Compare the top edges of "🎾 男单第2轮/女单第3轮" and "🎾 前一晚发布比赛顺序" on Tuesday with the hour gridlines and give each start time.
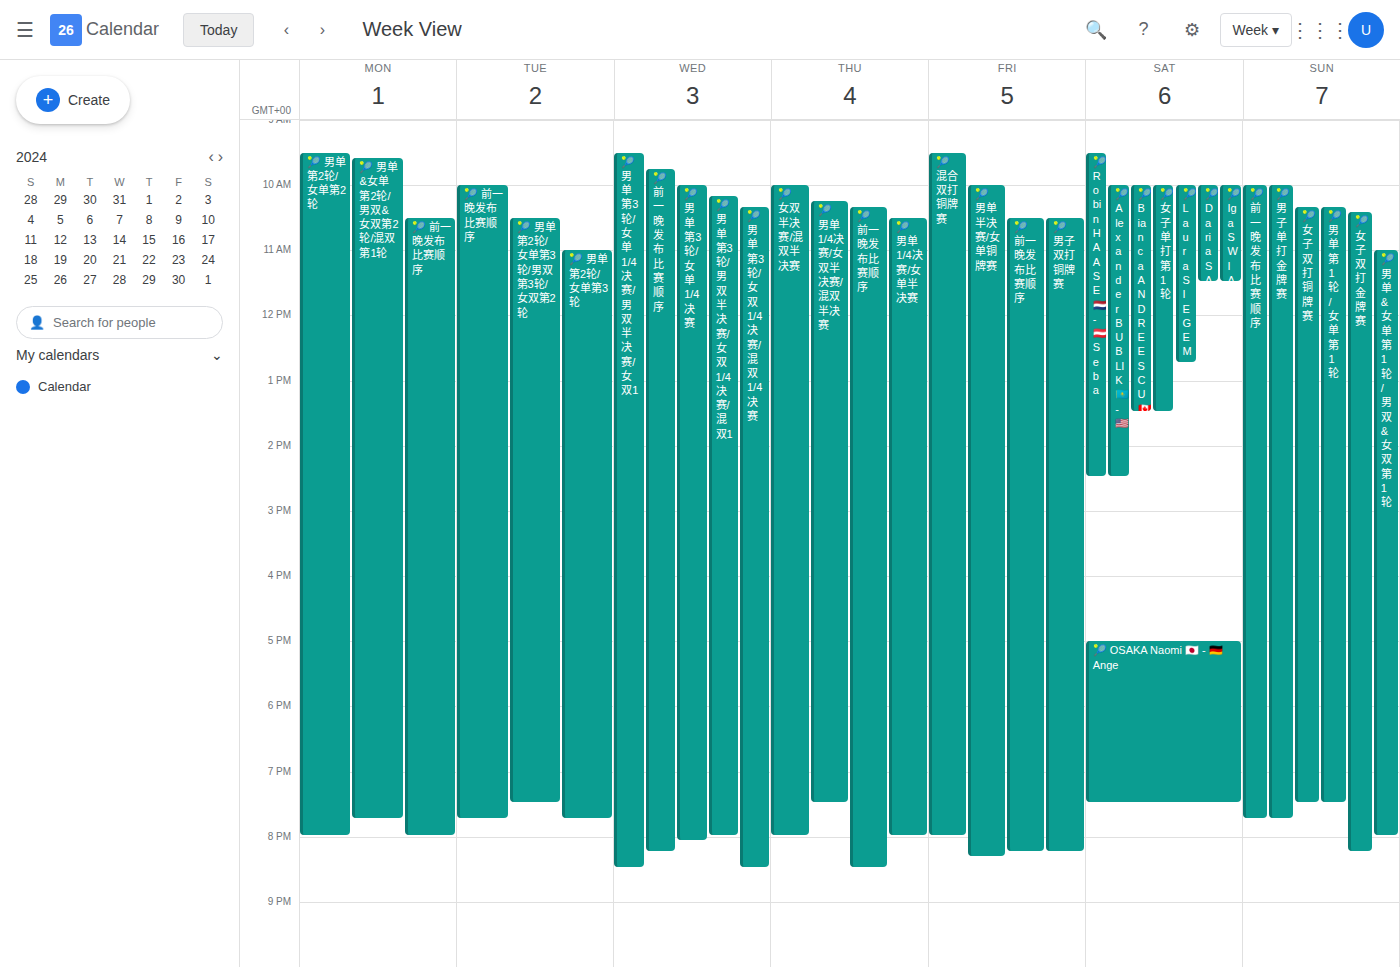
"🎾 男单第2轮/女单第3轮": 11:00 AM, exactly on the 11 AM line. "🎾 前一晚发布比赛顺序": 10:00 AM, exactly on the 10 AM line.